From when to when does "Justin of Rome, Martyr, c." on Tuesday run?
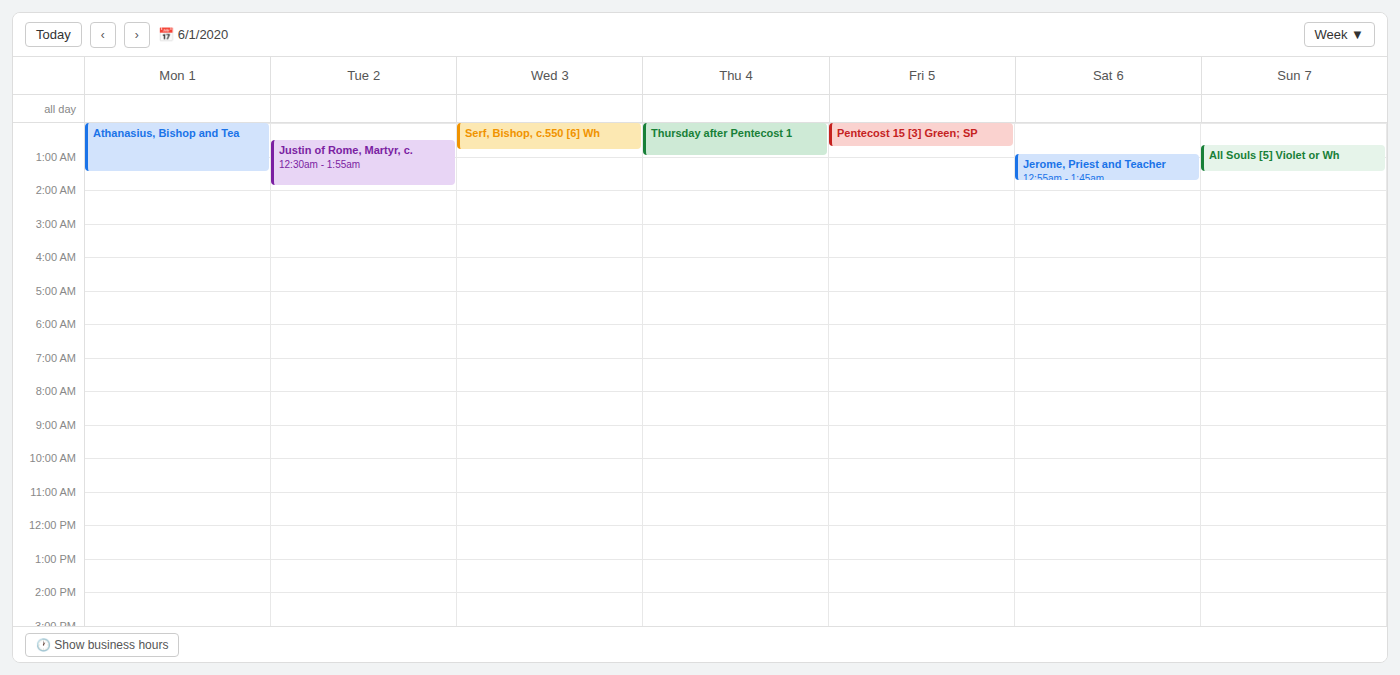
12:30 AM to 1:55 AM